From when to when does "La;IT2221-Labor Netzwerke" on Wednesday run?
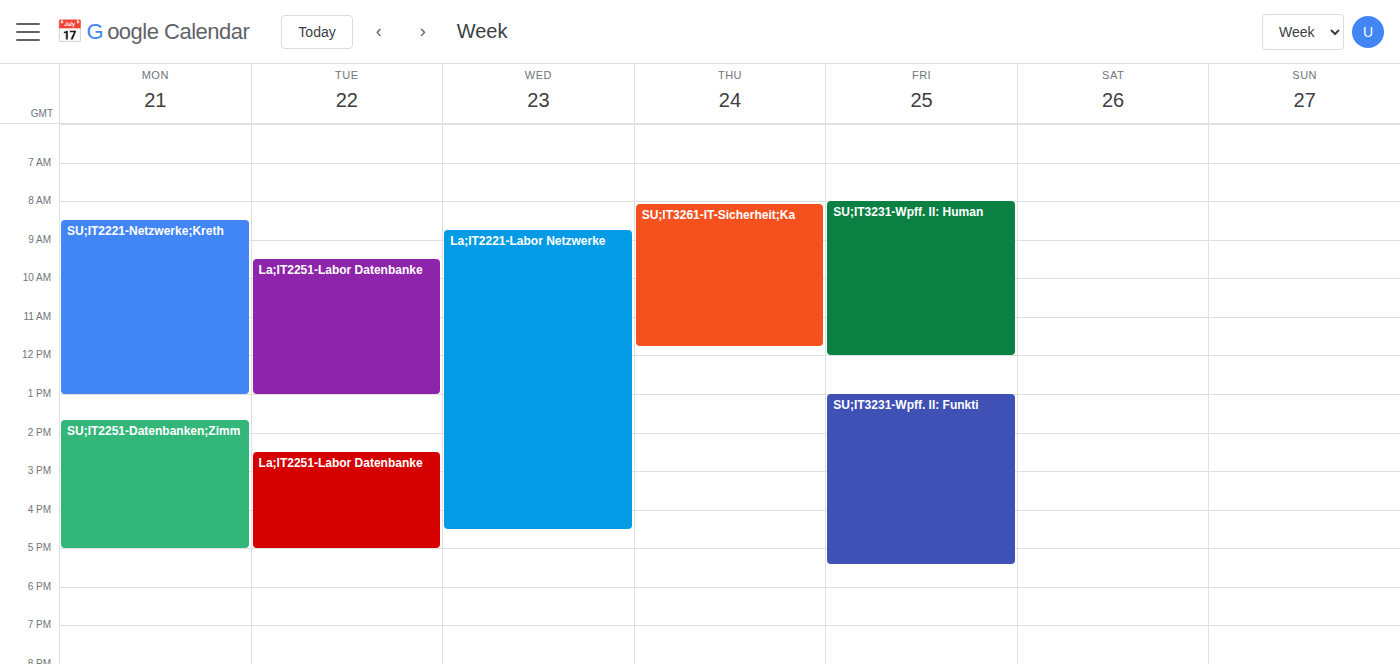
8:45 AM to 4:30 PM